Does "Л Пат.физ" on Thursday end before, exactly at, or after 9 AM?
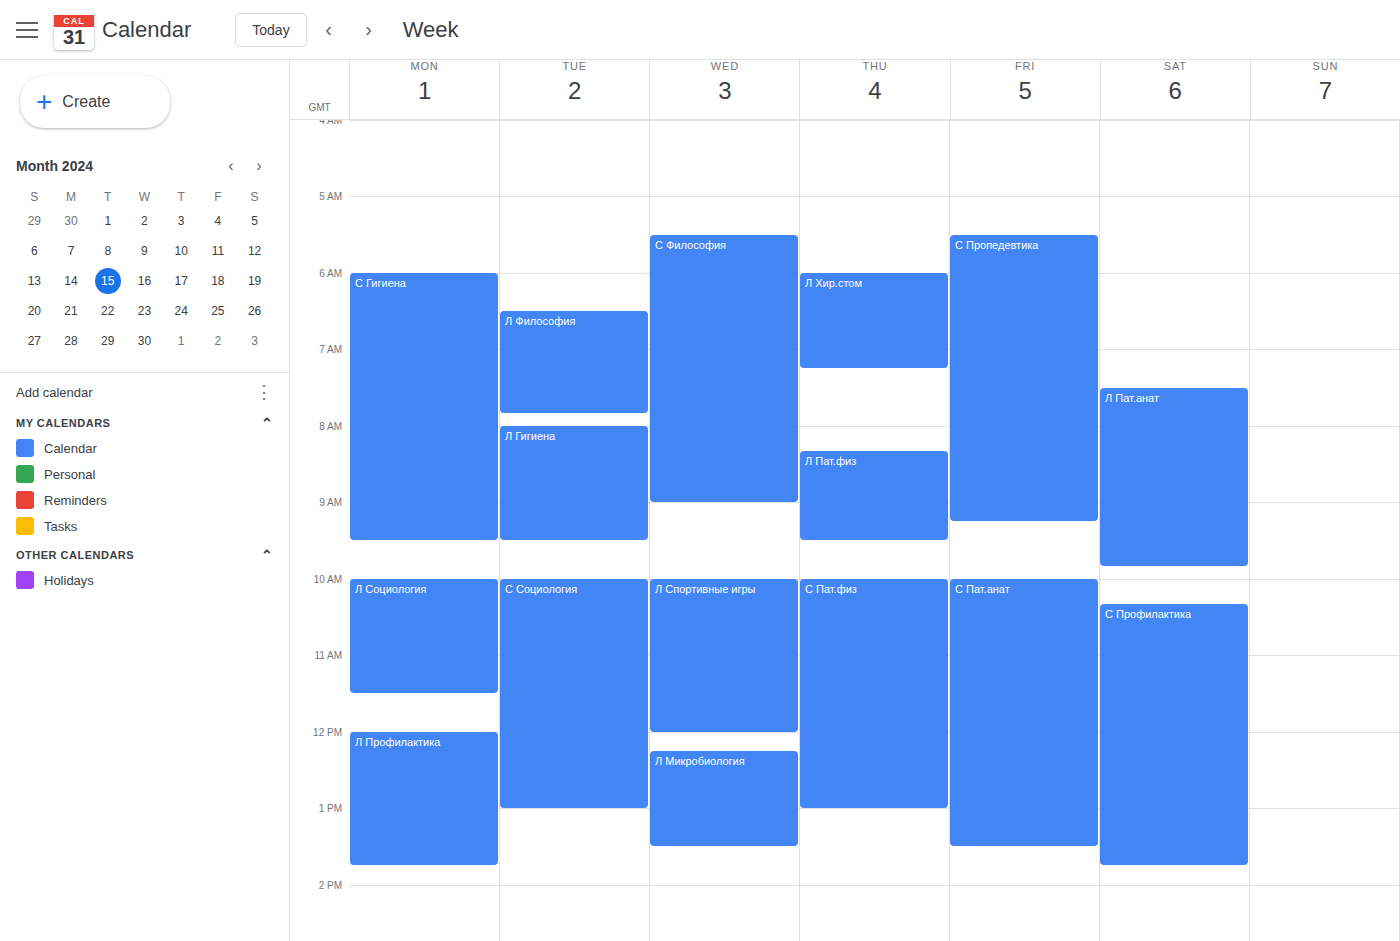
9:30 AM -- after 9 AM, 30 minutes below the 9 AM line.